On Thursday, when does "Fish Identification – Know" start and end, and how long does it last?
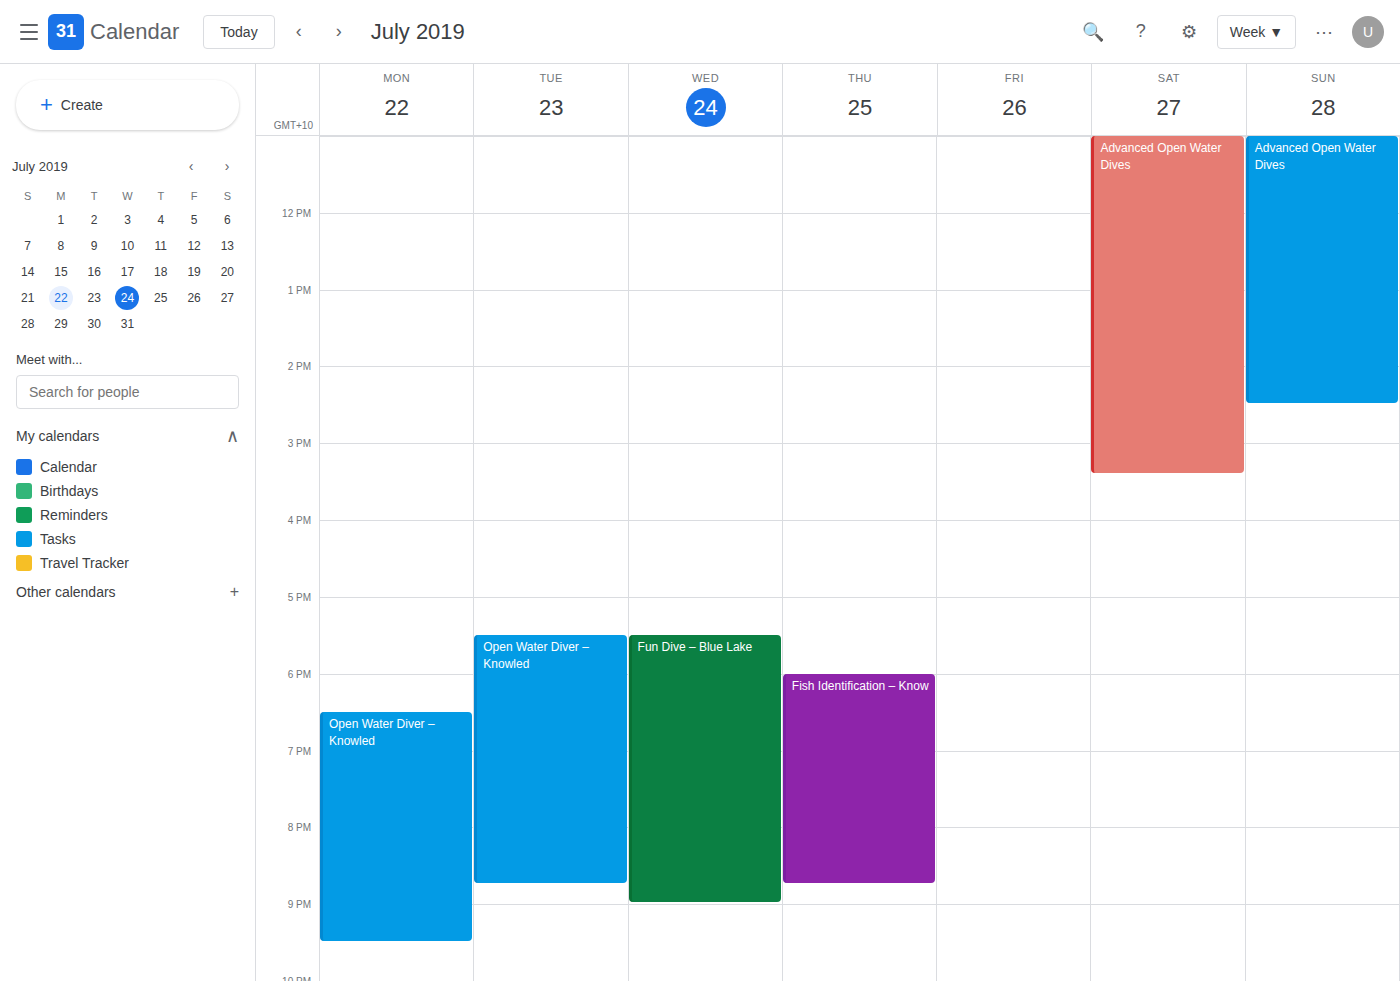
6:00 PM to 8:45 PM, 2 hours 45 minutes